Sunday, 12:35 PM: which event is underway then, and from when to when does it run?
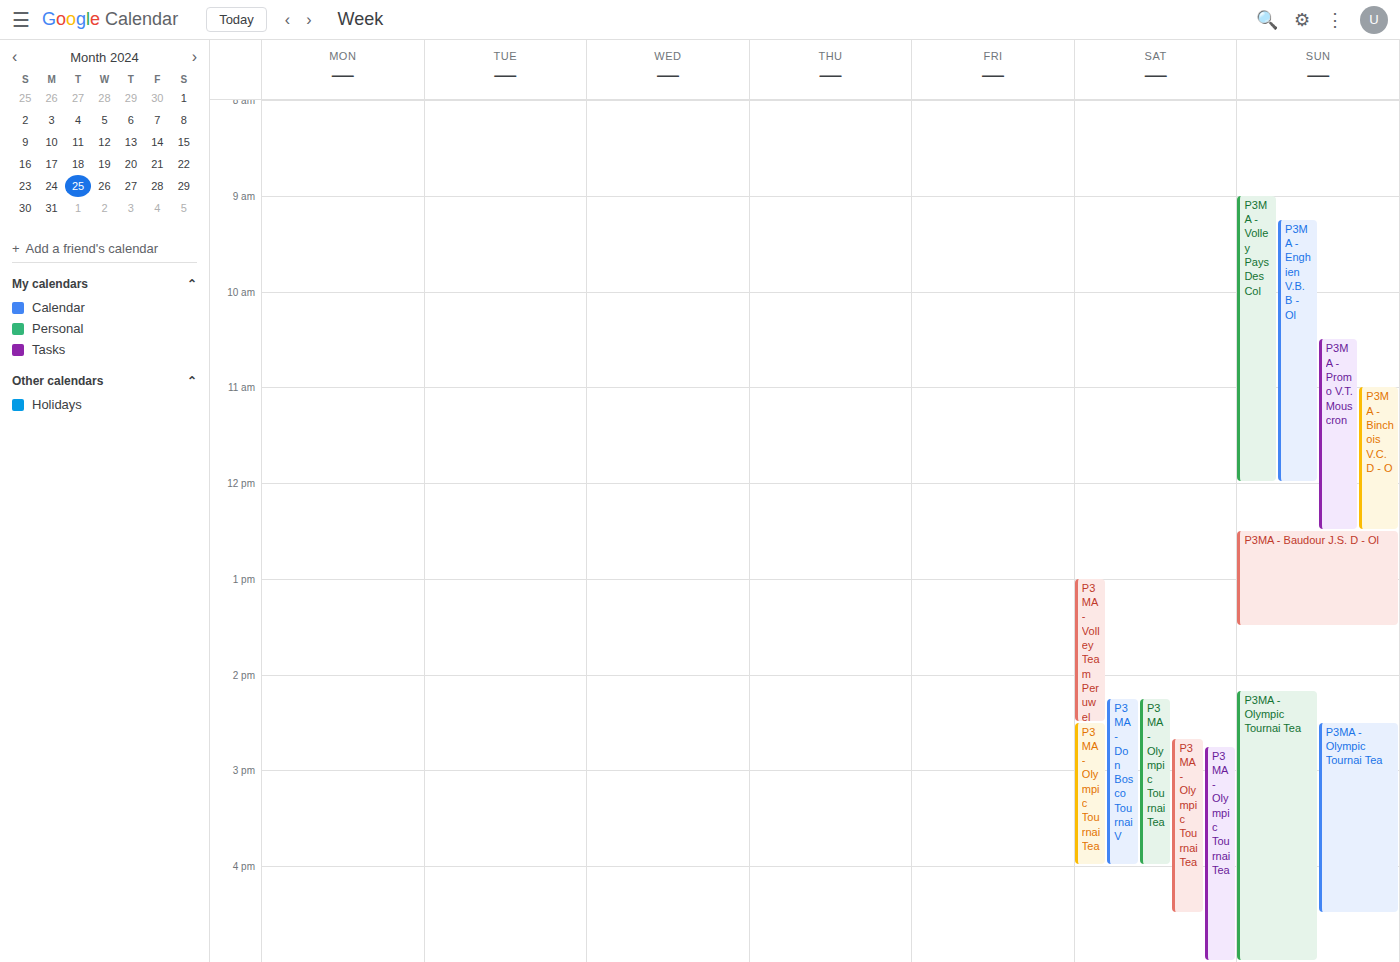
"P3MA - Baudour J.S. D - Ol", 12:30 PM to 1:30 PM